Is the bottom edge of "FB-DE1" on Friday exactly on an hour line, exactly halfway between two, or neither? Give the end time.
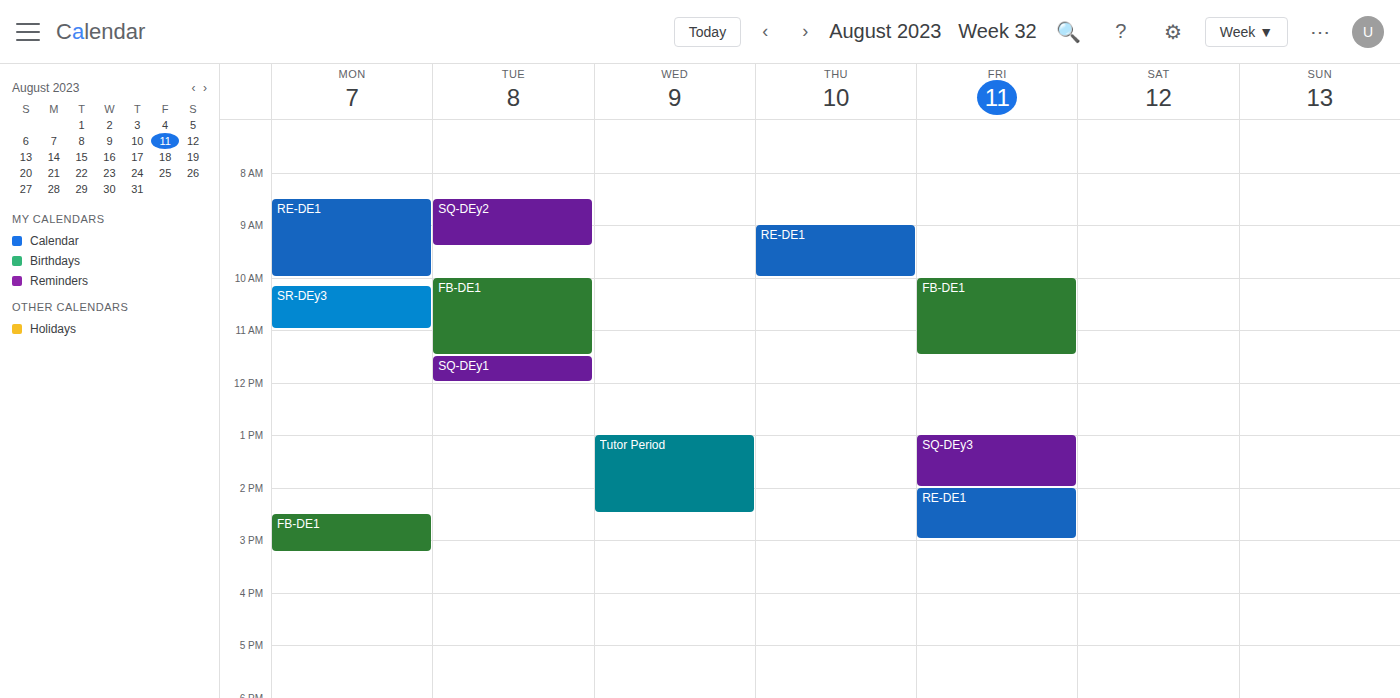
11:30 AM -- halfway between the 11 AM and 12 PM lines.